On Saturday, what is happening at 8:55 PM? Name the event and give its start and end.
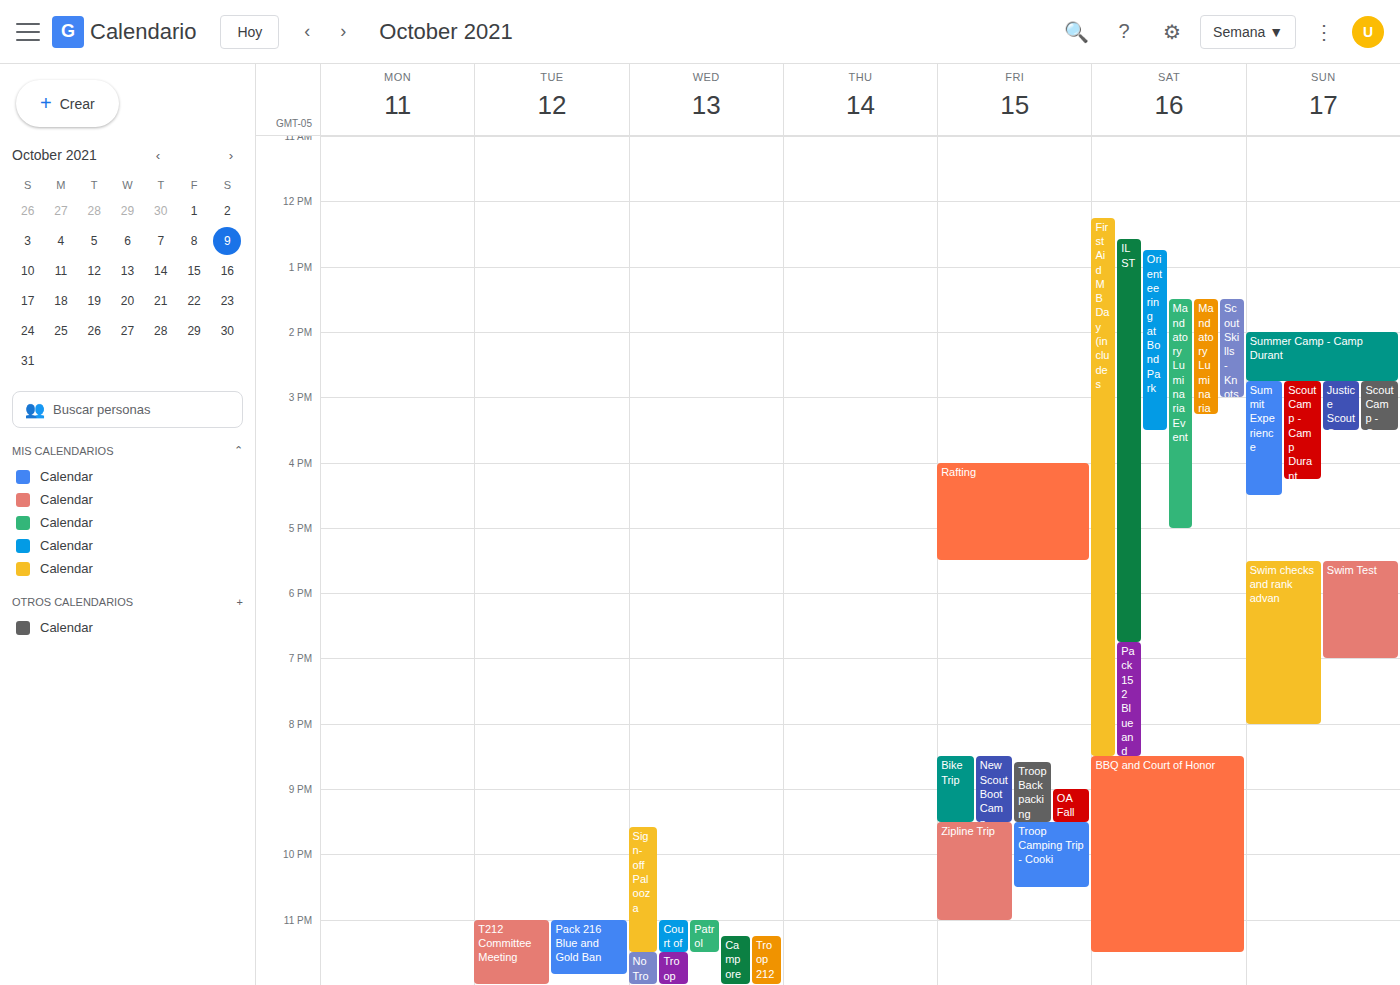
"BBQ and Court of Honor", 8:30 PM to 11:30 PM